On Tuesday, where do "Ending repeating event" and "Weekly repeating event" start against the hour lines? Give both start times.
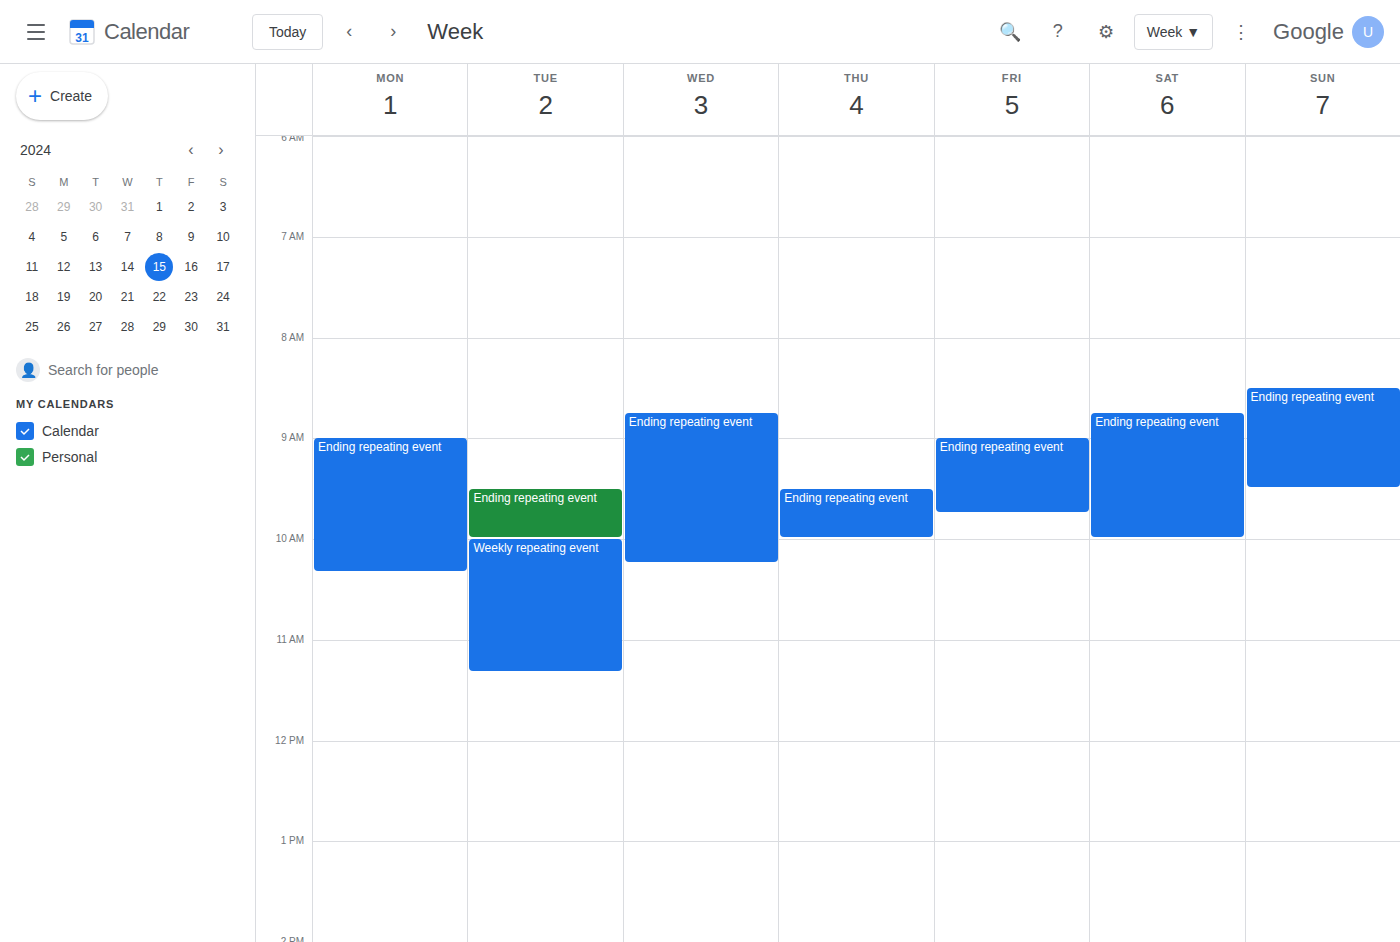
"Ending repeating event": 09:30, halfway between the 09:00 and 10:00 lines. "Weekly repeating event": 10:00, exactly on the 10:00 line.